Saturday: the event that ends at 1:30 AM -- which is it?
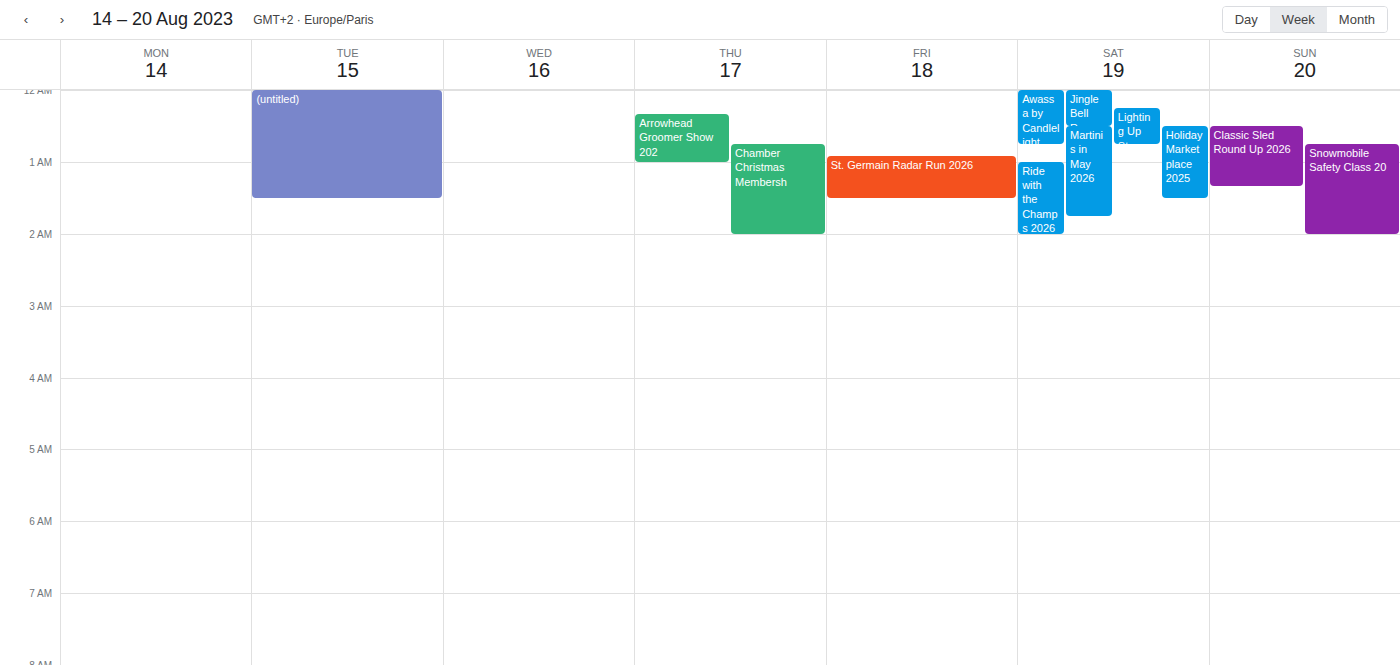
"Holiday Marketplace 2025"